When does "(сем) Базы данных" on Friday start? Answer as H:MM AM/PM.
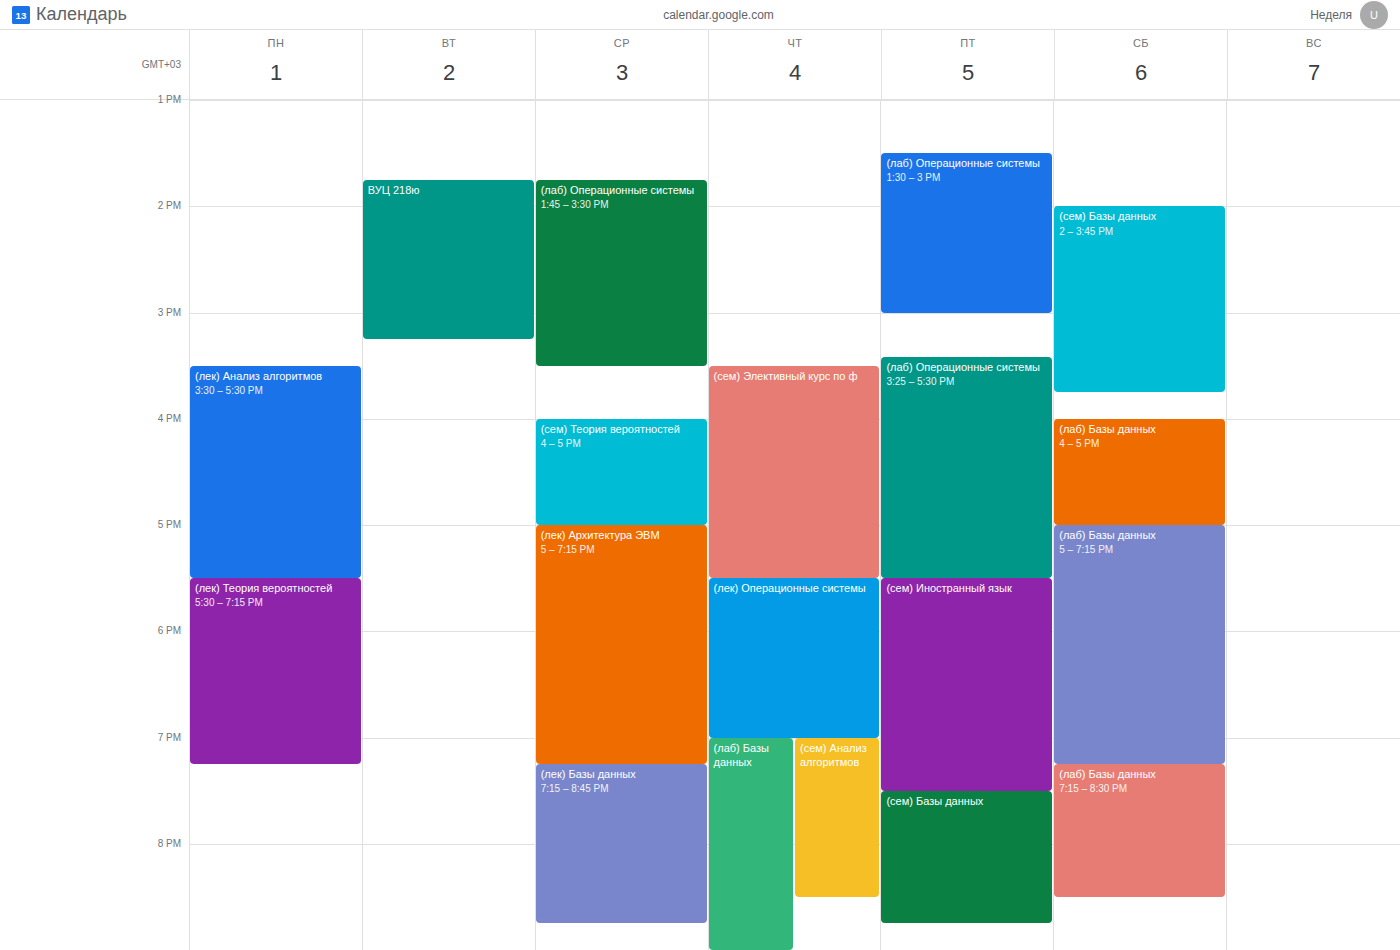
7:30 PM